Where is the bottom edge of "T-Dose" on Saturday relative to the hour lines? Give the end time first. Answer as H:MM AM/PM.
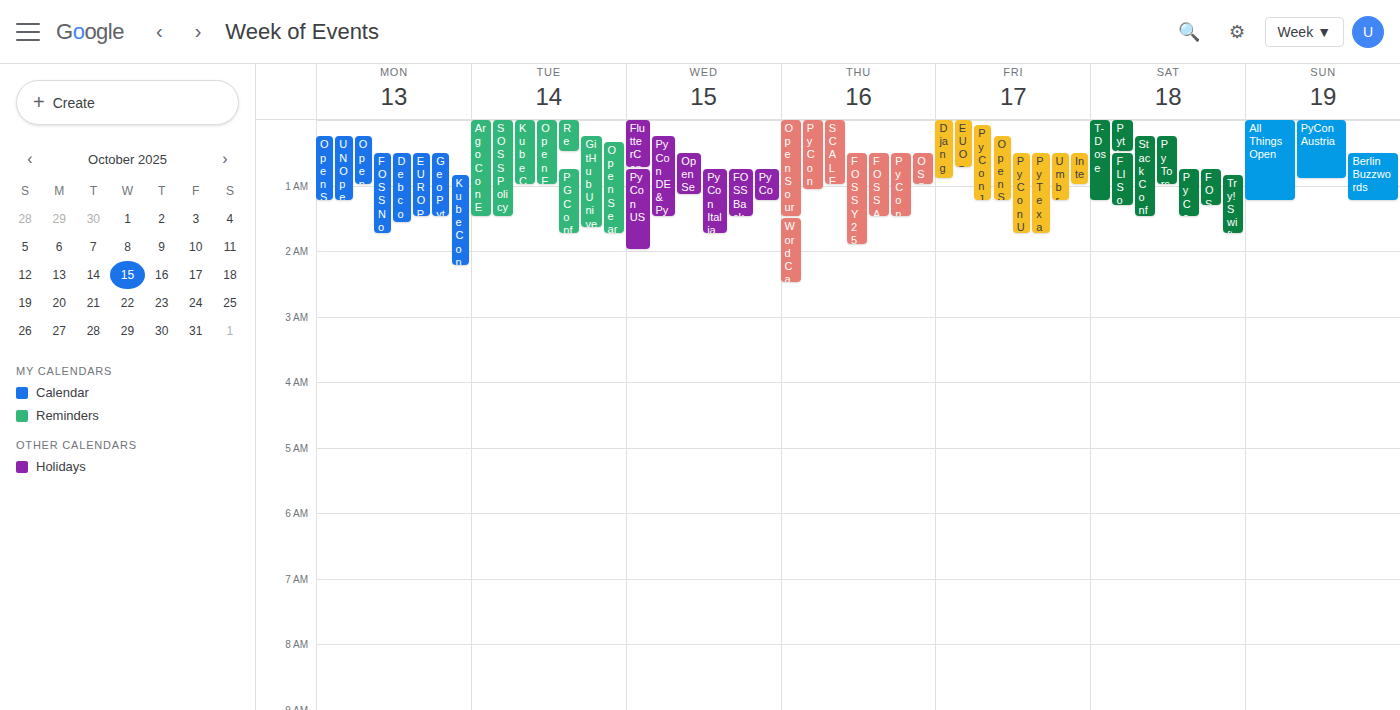
1:15 AM -- neither: a quarter of the way from the 1 AM line to the 2 AM line.